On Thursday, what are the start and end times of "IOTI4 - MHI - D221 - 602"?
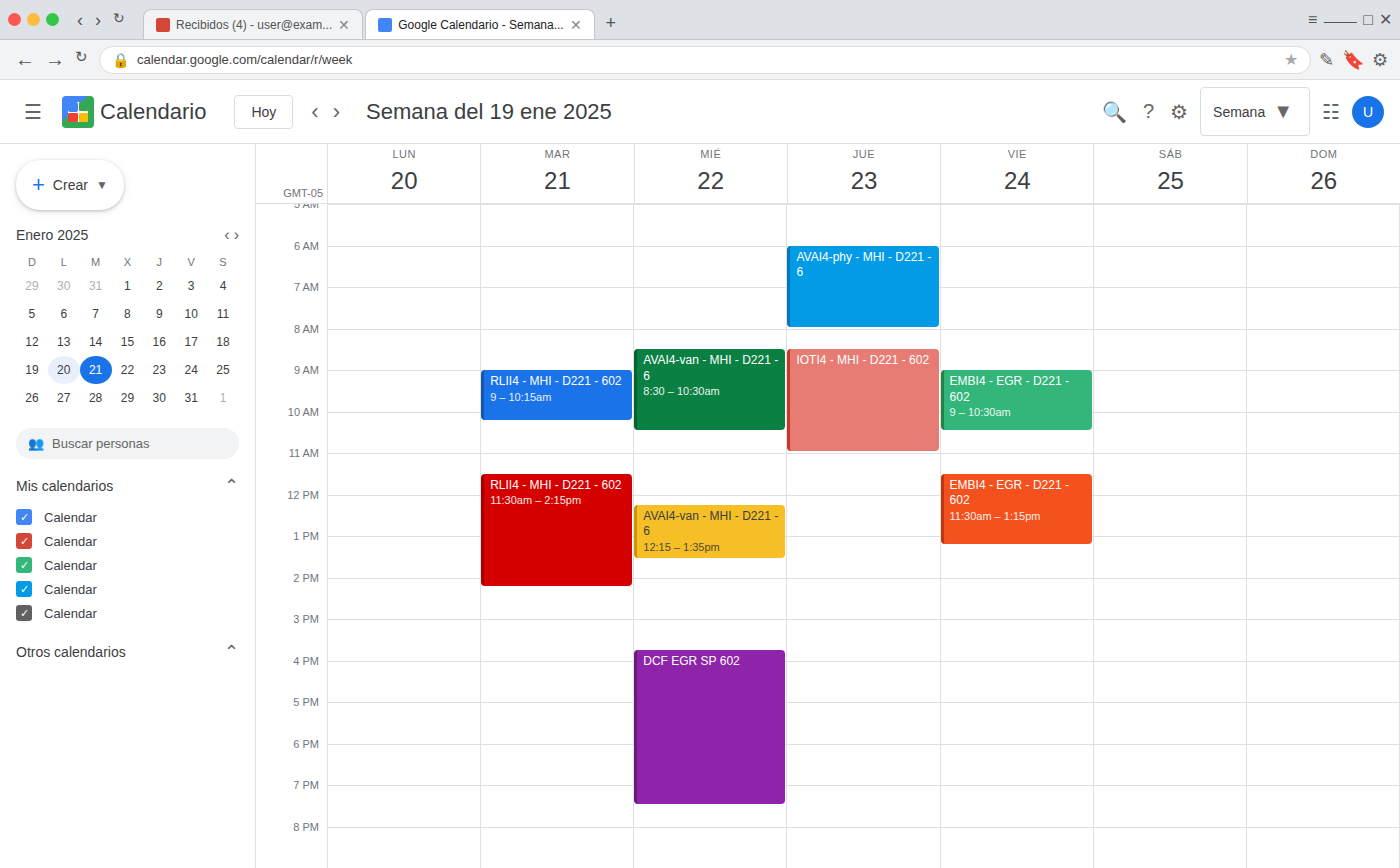
8:30 AM to 11:00 AM